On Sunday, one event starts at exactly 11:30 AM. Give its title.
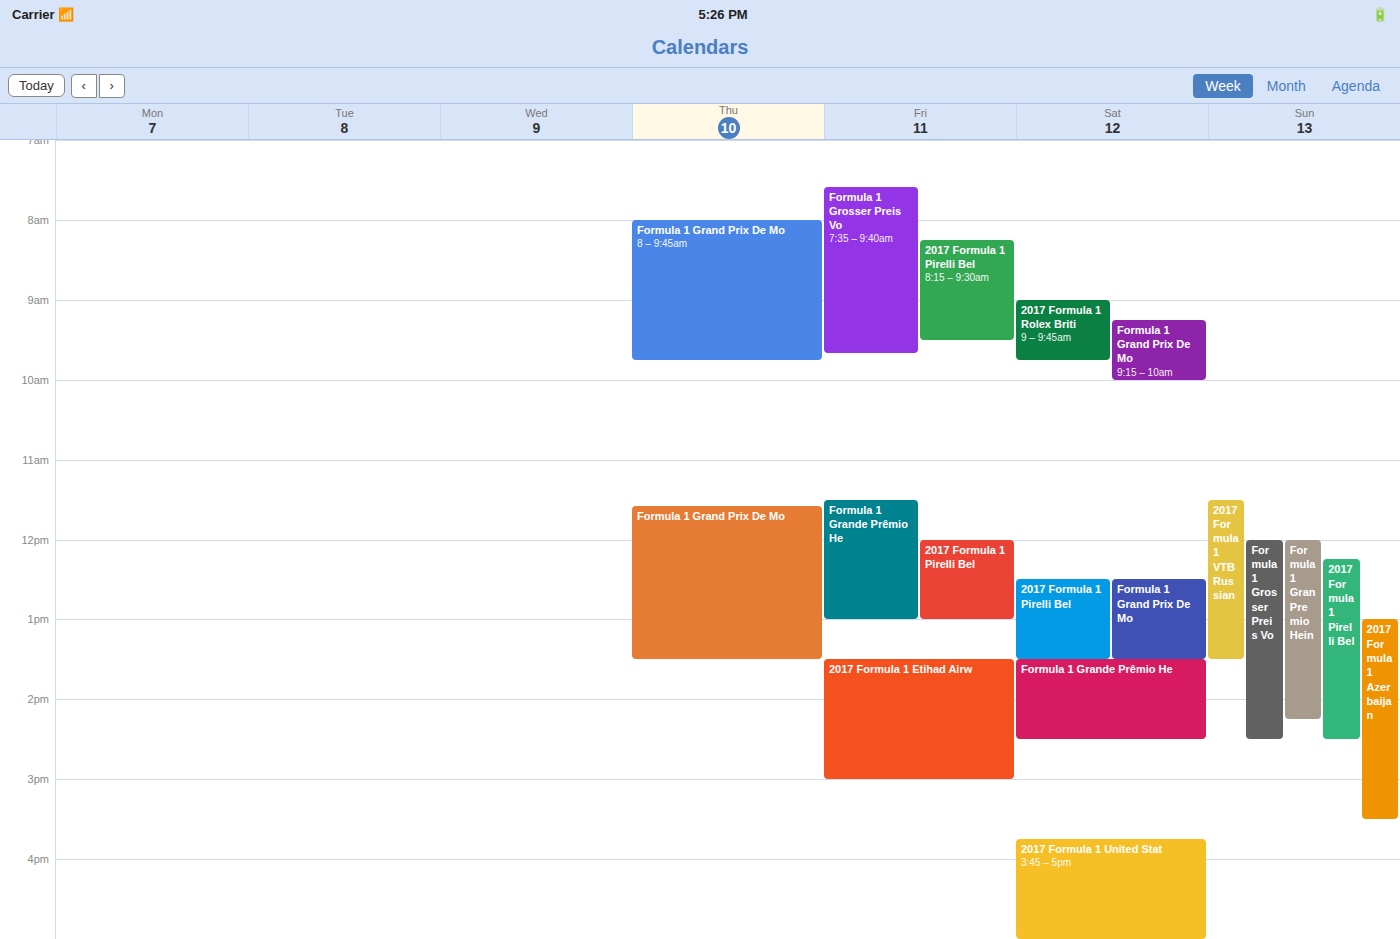
"2017 Formula 1 VTB Russian"